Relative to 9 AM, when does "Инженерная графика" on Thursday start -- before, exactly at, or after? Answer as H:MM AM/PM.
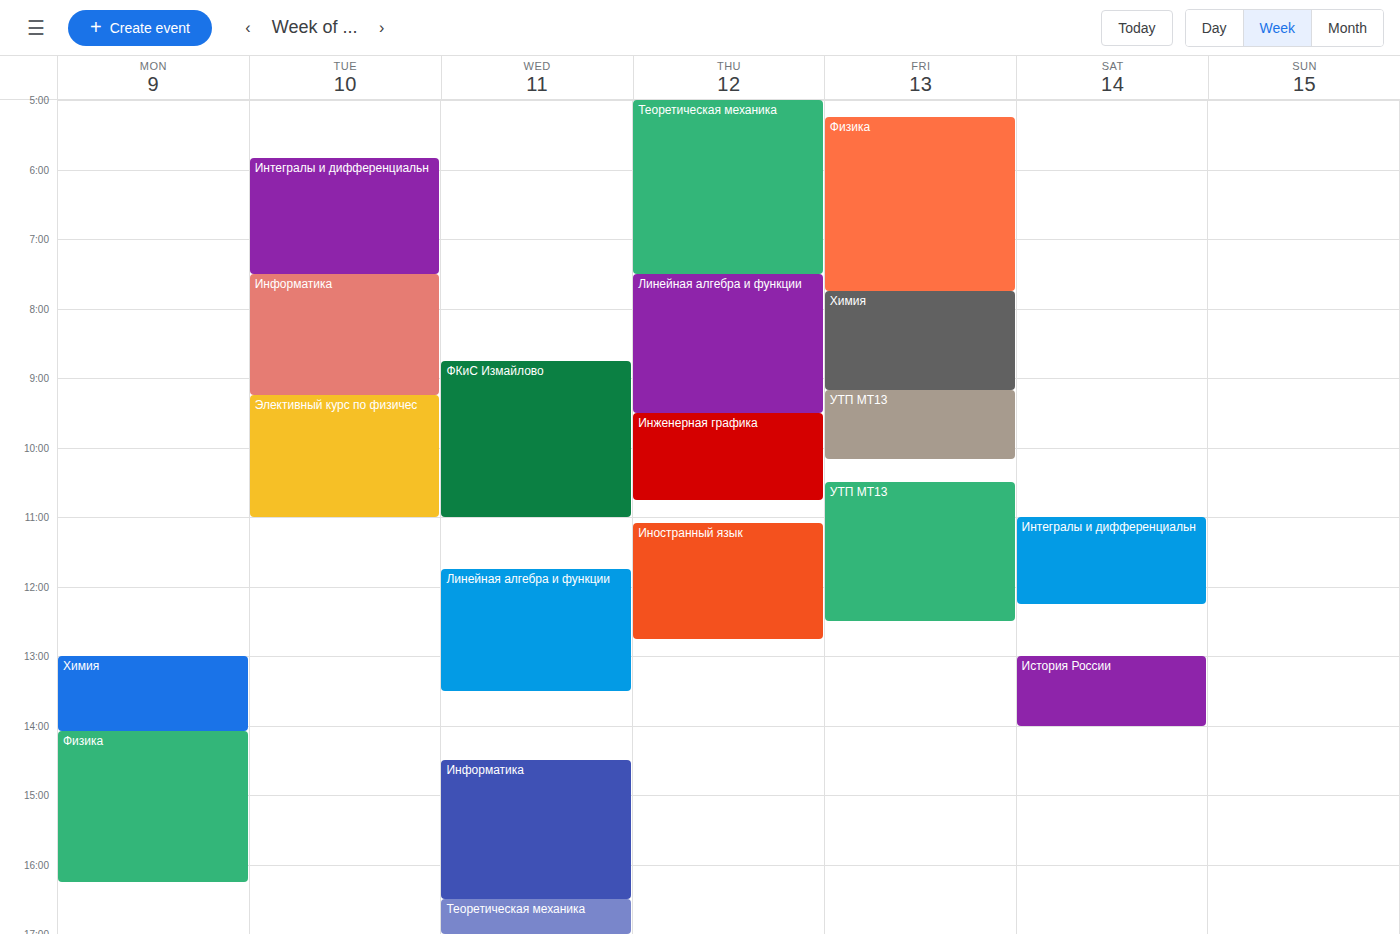
9:30 AM -- after 9 AM, 30 minutes below the 9 AM line.